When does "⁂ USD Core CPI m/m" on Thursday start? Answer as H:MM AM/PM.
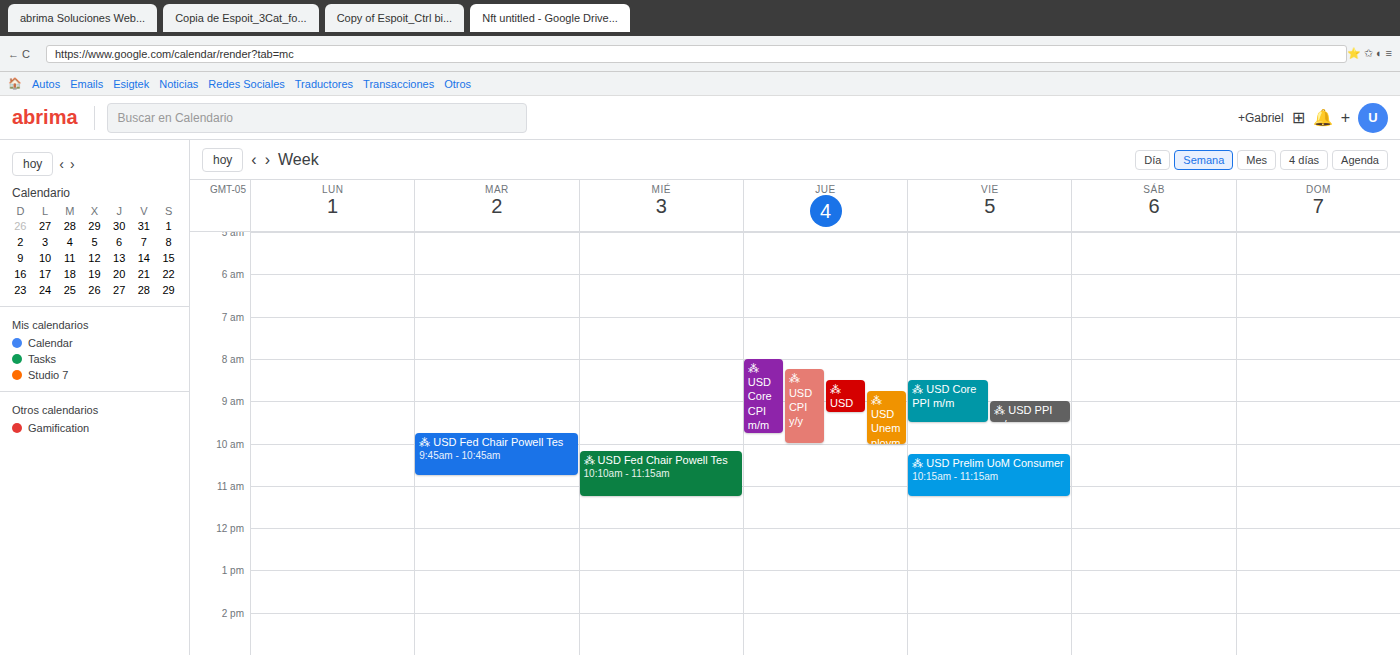
8:00 AM